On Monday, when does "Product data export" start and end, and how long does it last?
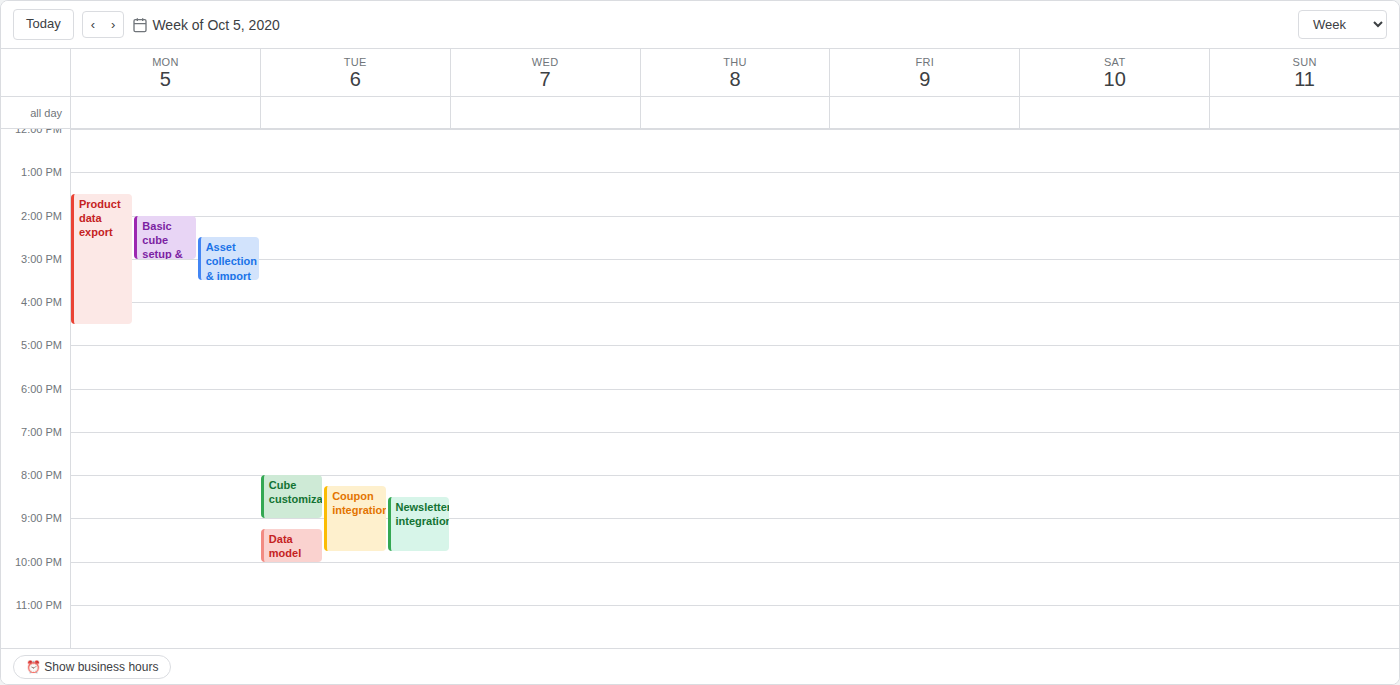
13:30 to 16:30, 3 hours